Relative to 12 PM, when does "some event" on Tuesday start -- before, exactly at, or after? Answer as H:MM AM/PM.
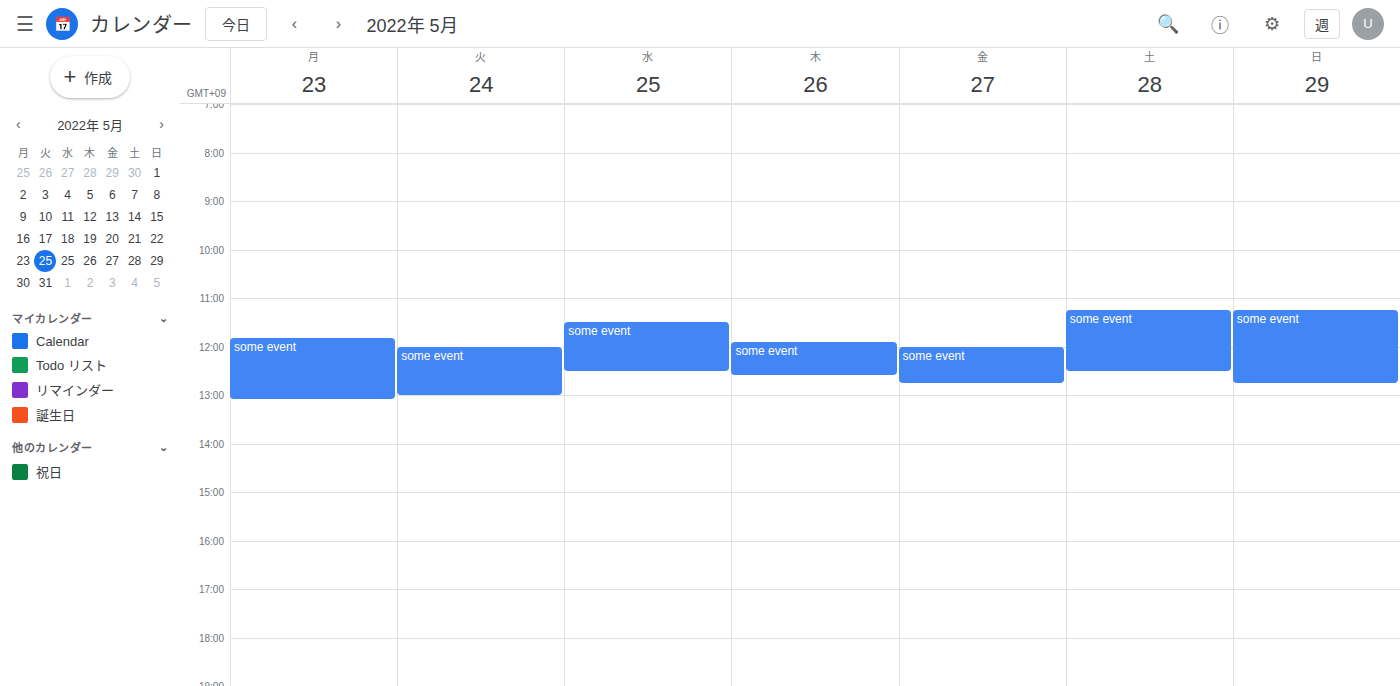
12:00 PM -- exactly at 12 PM, on the 12 PM line.